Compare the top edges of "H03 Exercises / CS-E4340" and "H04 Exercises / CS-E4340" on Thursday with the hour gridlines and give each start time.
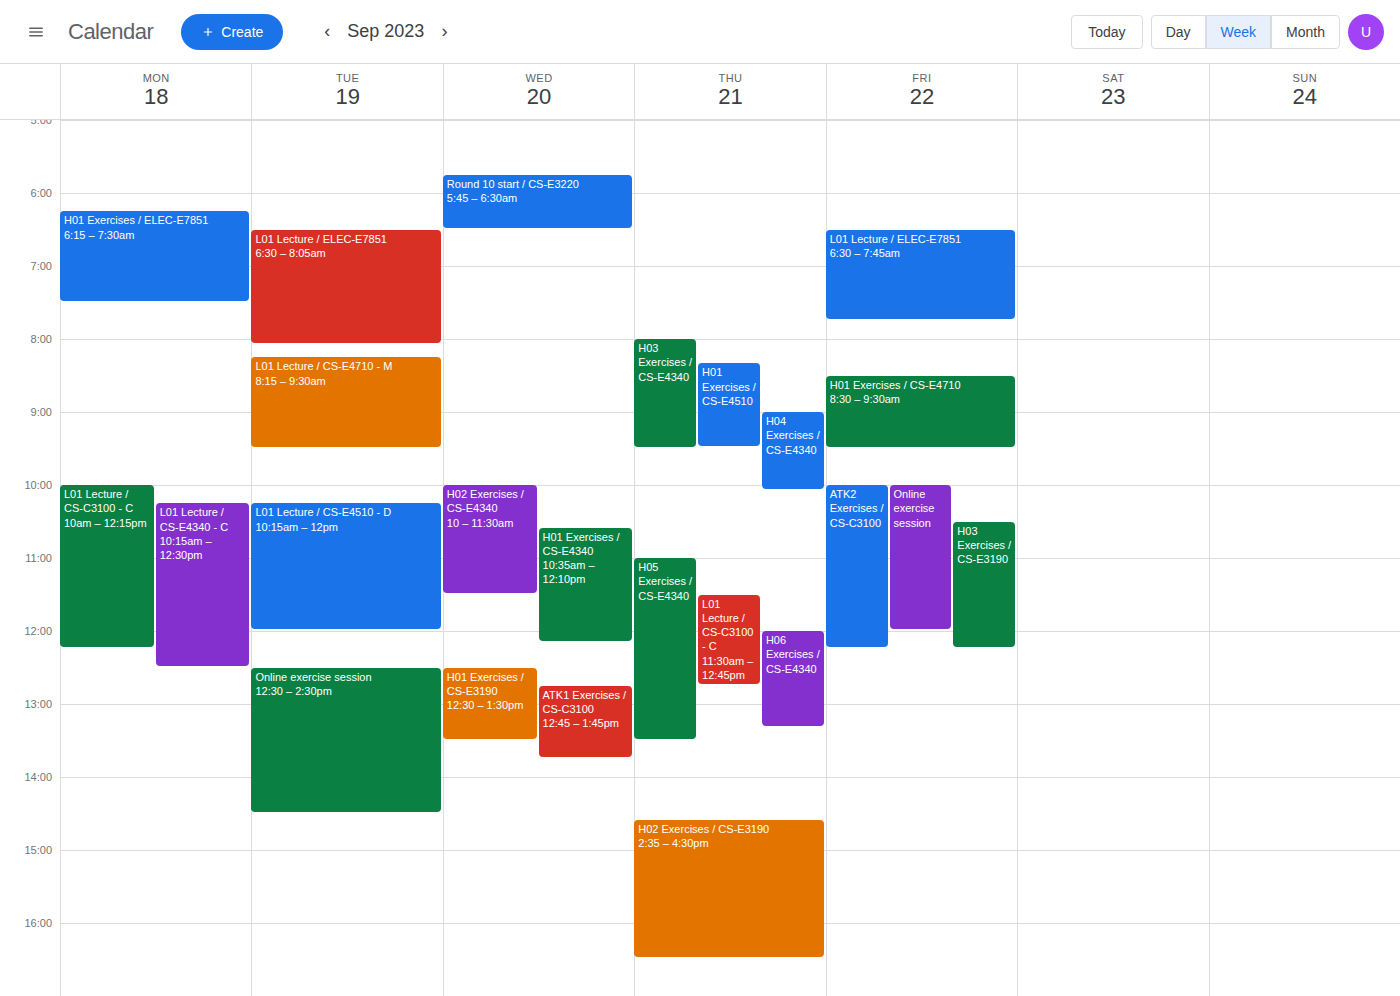
"H03 Exercises / CS-E4340": 8:00 AM, exactly on the 8 AM line. "H04 Exercises / CS-E4340": 9:00 AM, exactly on the 9 AM line.